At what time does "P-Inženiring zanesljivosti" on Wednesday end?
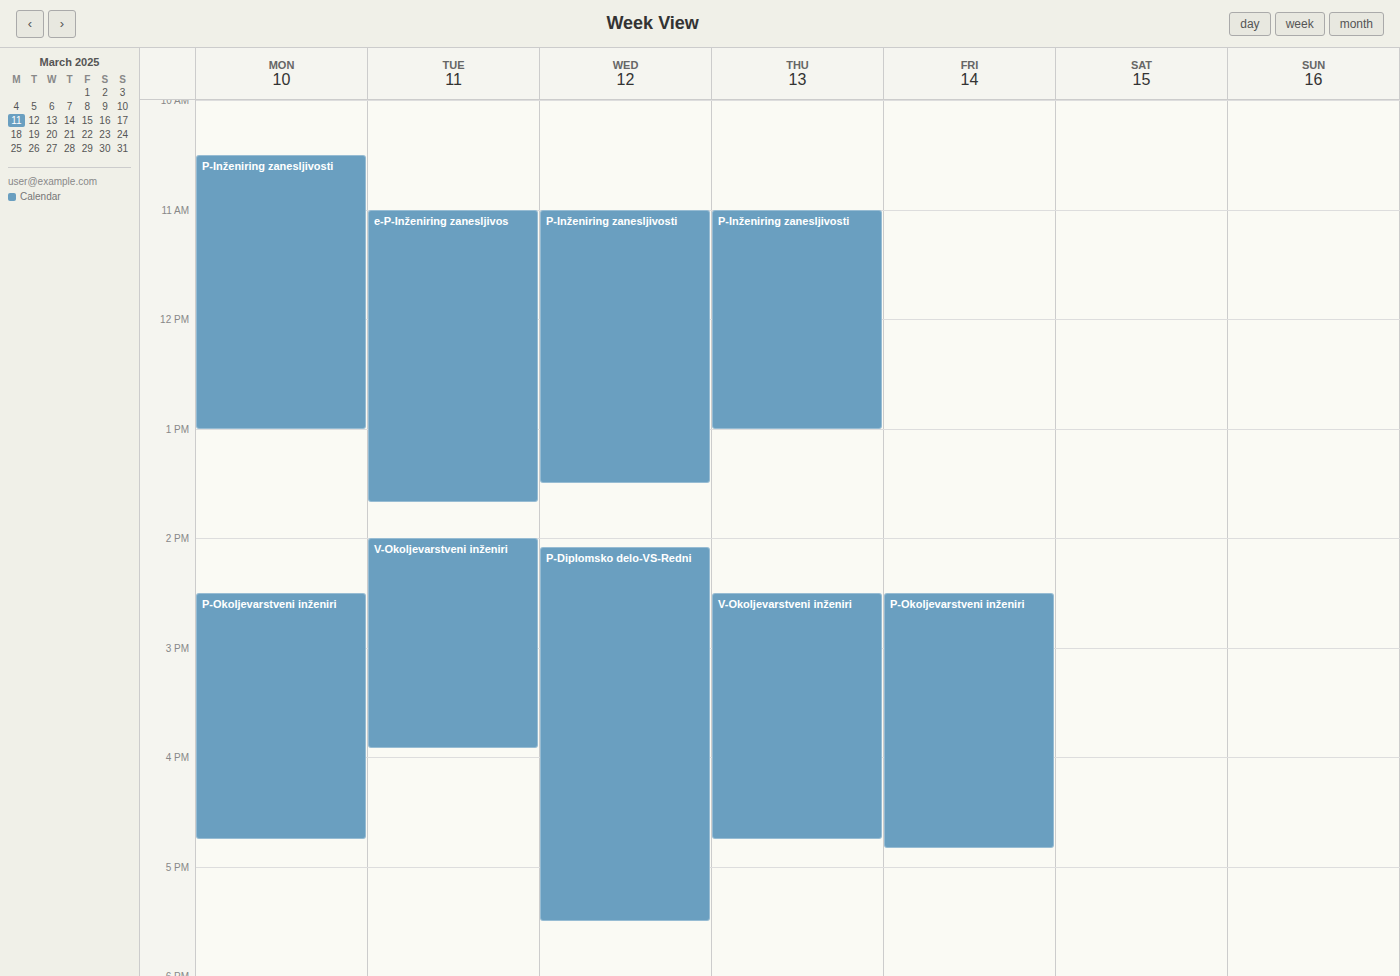
1:30 PM